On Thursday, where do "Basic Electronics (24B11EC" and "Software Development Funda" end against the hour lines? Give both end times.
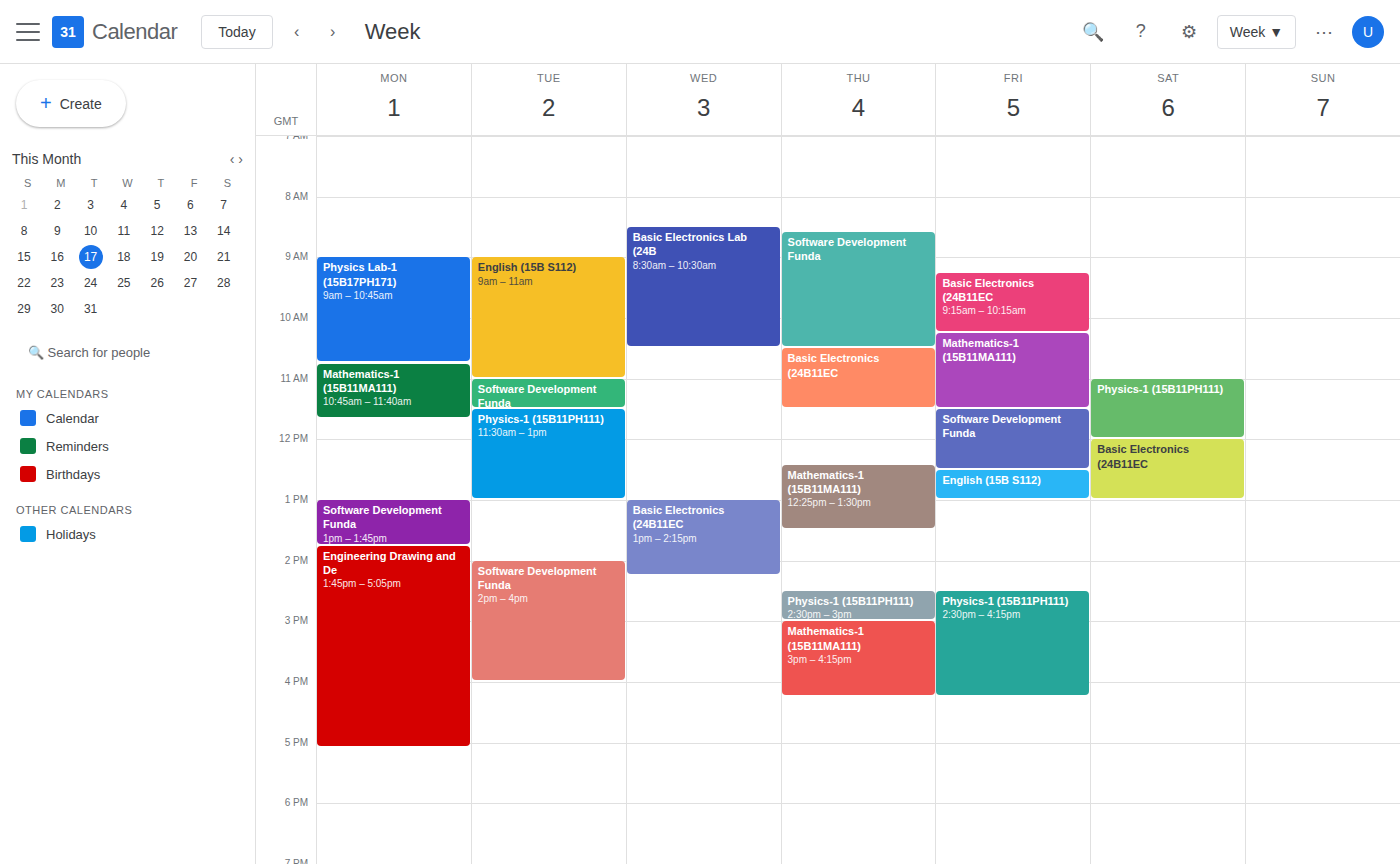
"Basic Electronics (24B11EC": 11:30 AM, halfway between the 11 AM and 12 PM lines. "Software Development Funda": 10:30 AM, halfway between the 10 AM and 11 AM lines.